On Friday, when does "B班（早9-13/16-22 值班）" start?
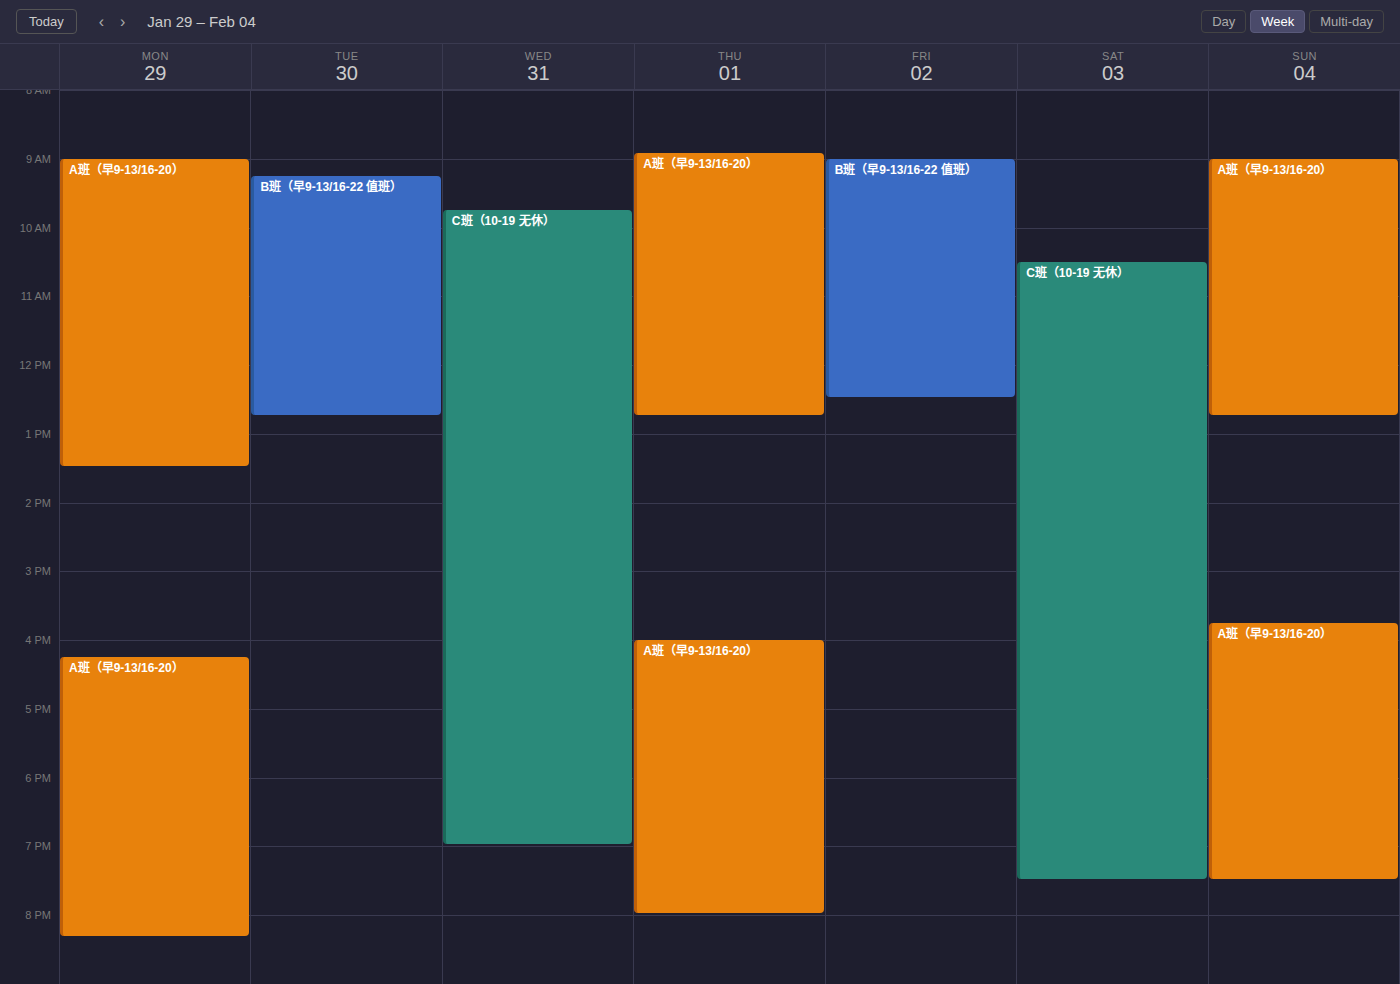
9:00 AM